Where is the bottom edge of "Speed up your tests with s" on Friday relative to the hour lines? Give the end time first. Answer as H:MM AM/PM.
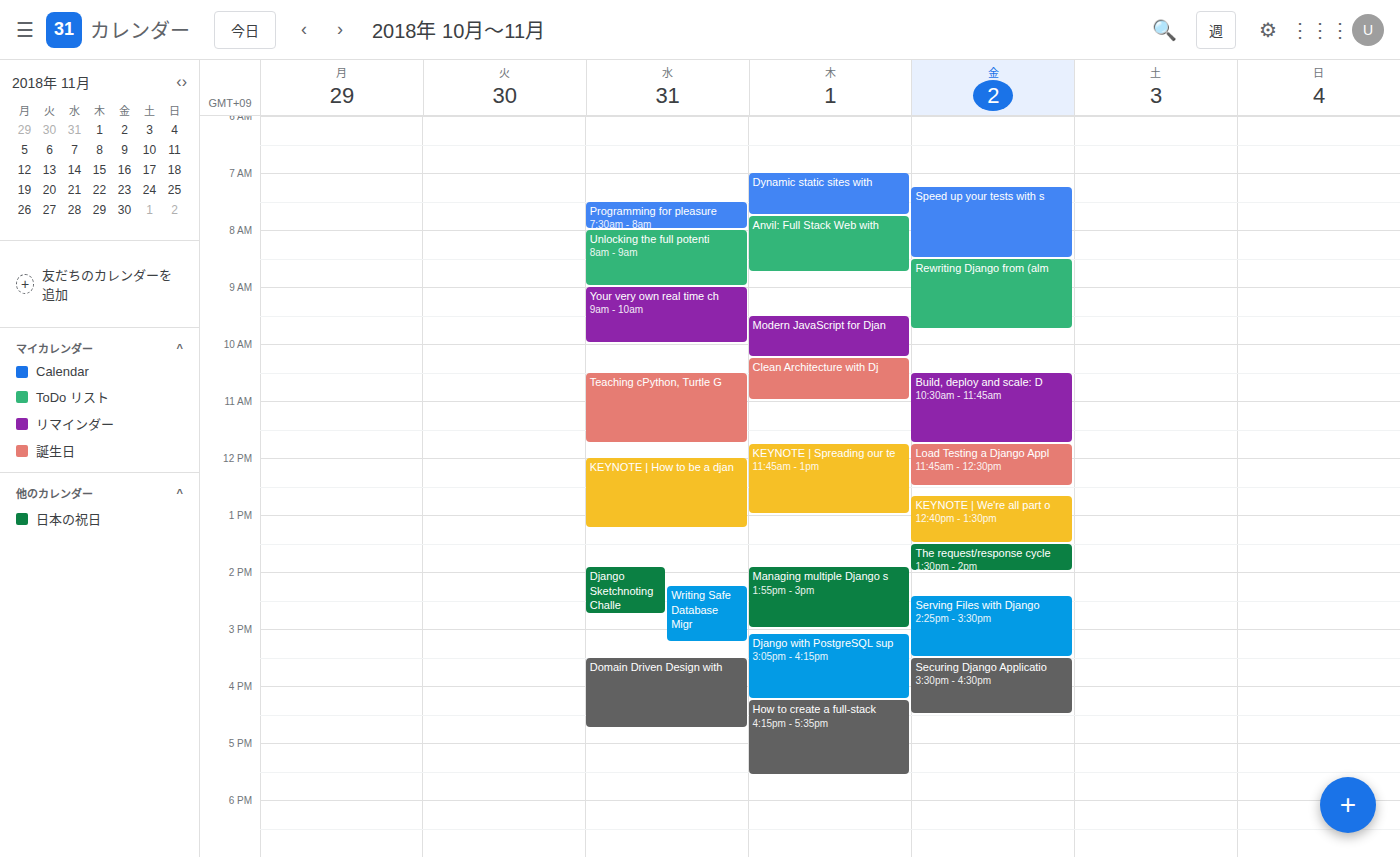
8:30 AM -- halfway between the 8 AM and 9 AM lines.